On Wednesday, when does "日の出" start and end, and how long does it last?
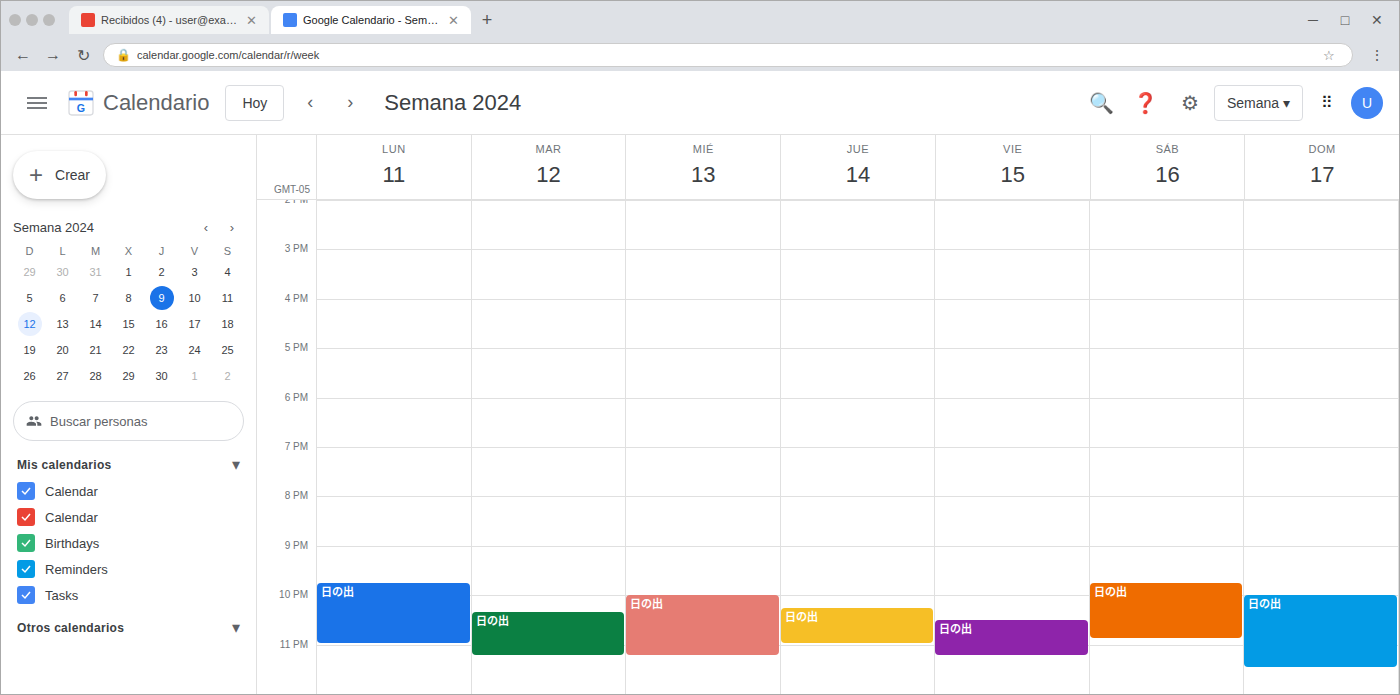
10:00 PM to 11:15 PM, 1 hour 15 minutes